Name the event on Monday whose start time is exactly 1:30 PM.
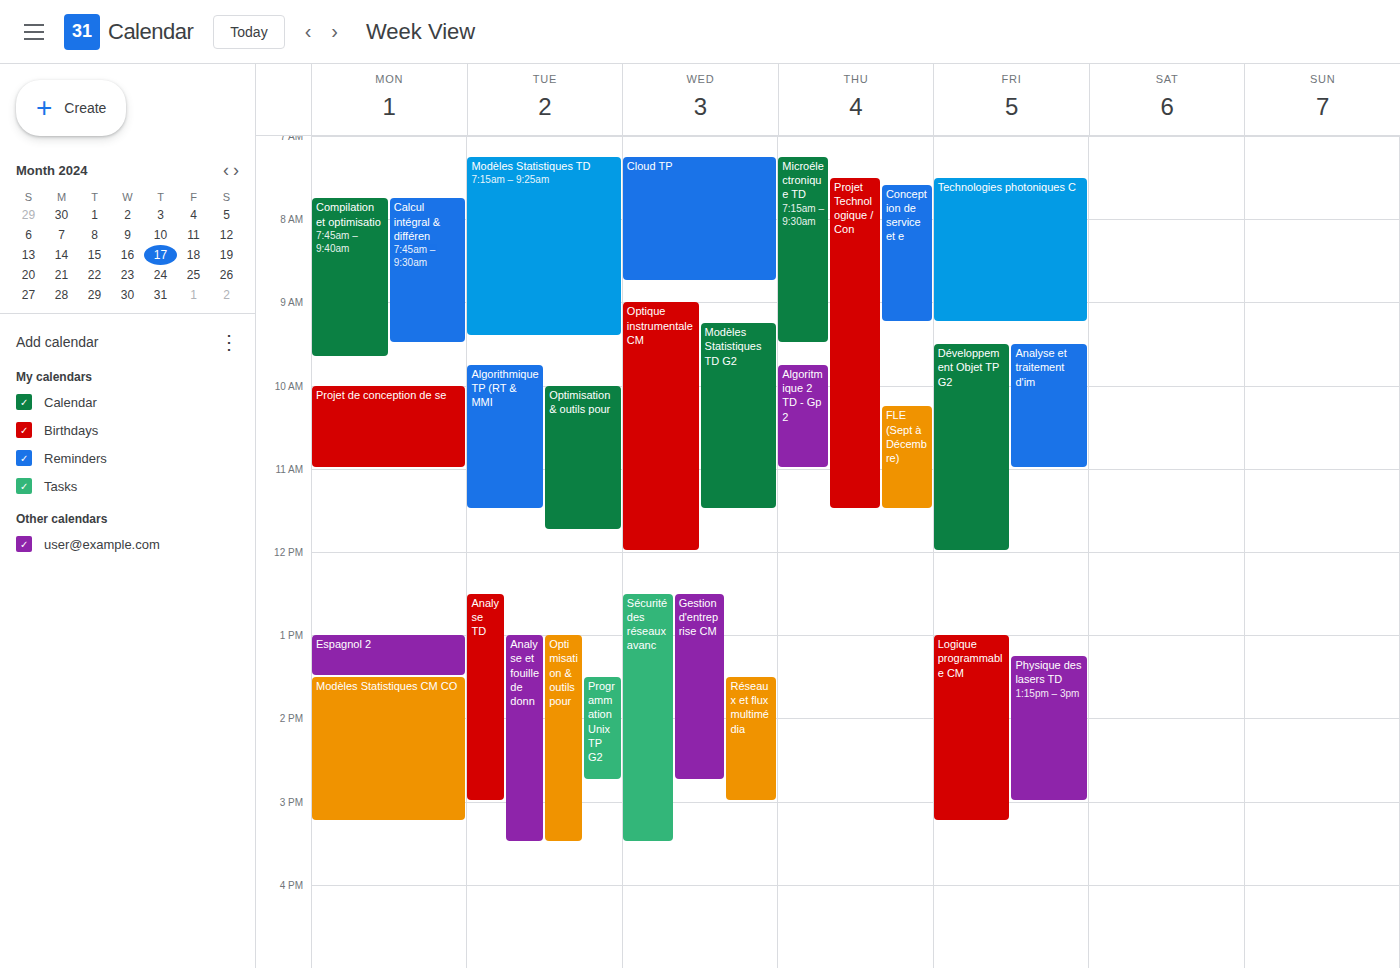
"Modèles Statistiques CM CO"